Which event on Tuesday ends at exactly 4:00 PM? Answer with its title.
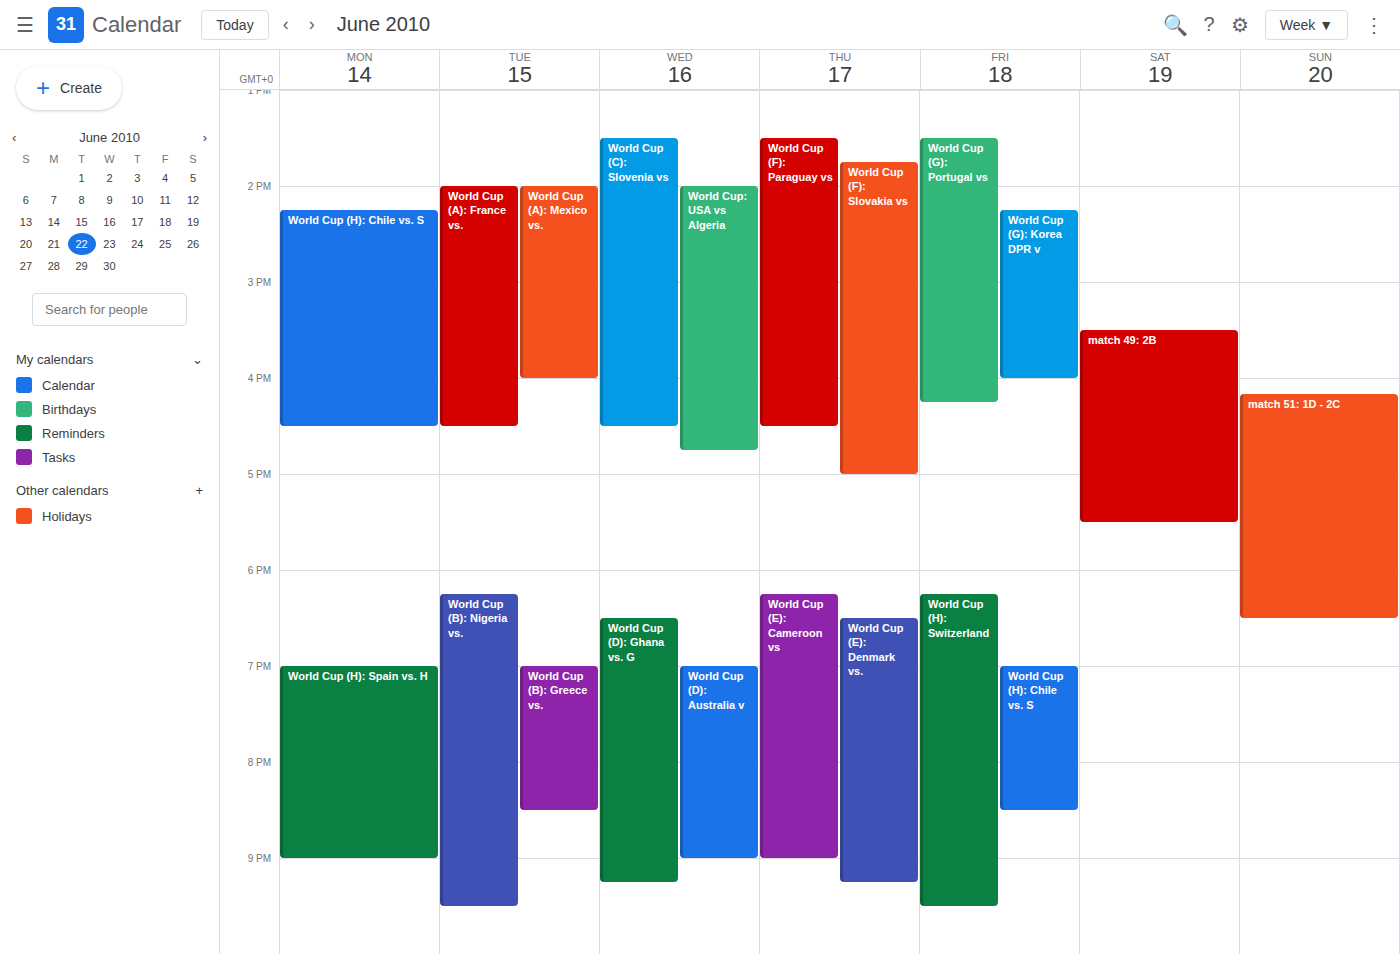
"World Cup (A): Mexico vs."